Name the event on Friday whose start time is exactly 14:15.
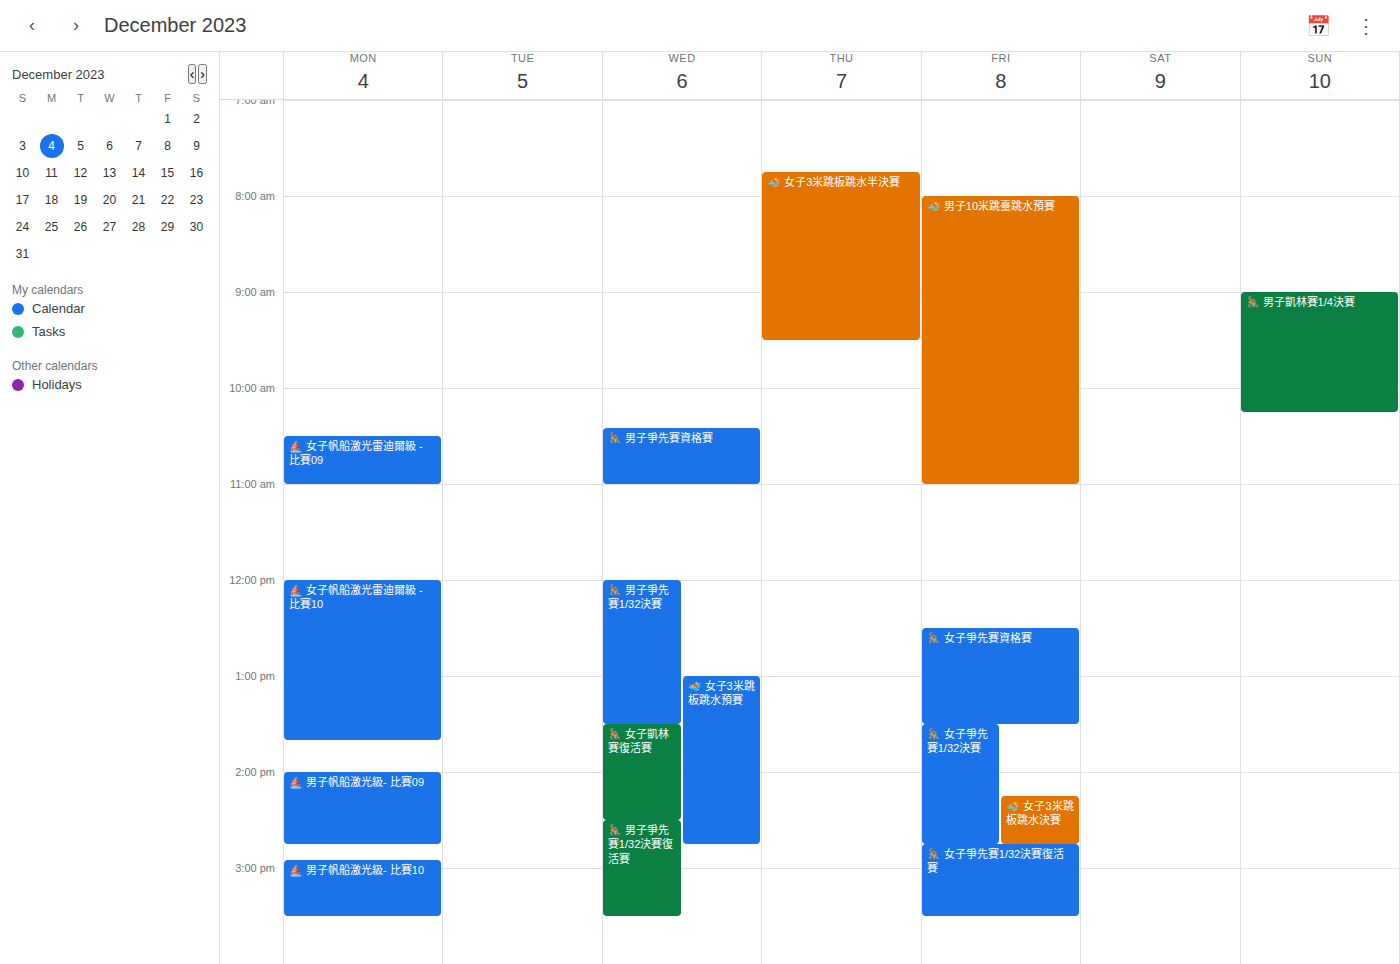
"🏊 女子3米跳板跳水決賽"